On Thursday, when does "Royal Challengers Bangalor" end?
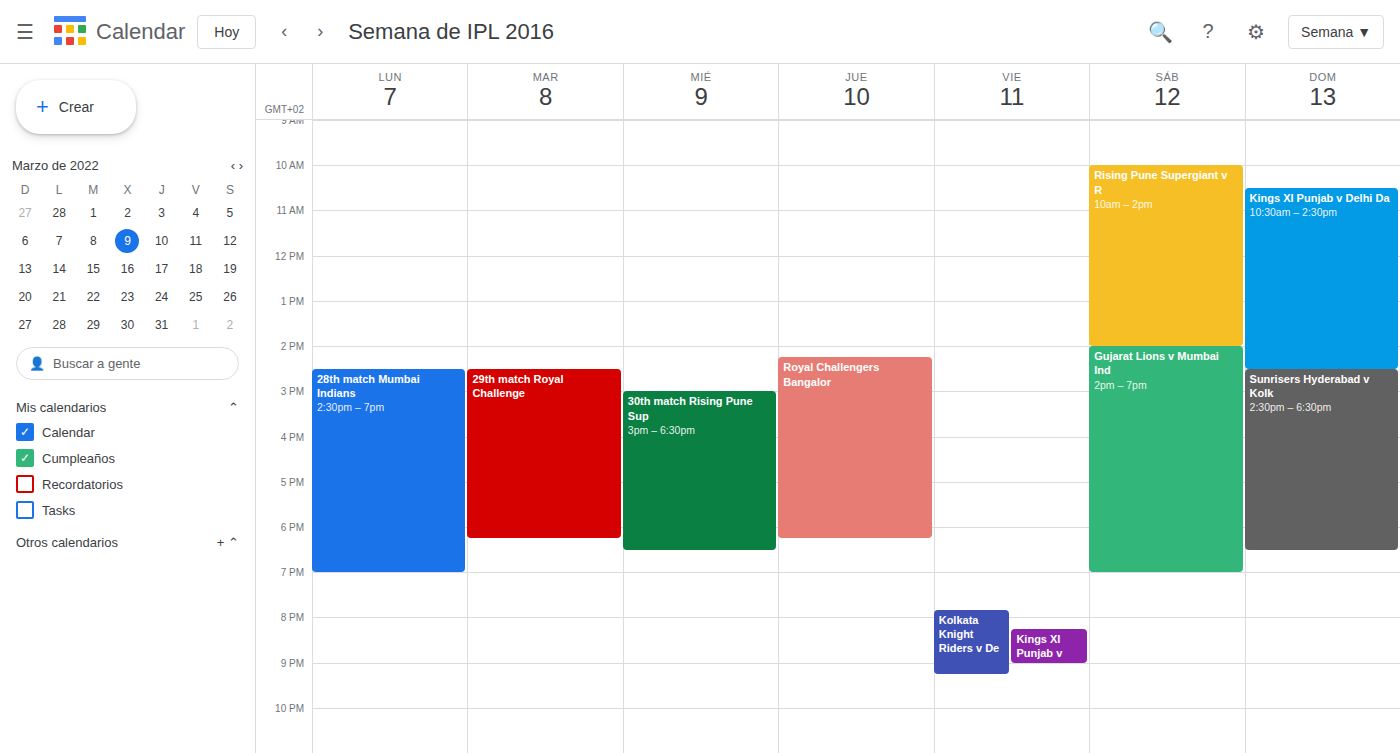
6:15 PM